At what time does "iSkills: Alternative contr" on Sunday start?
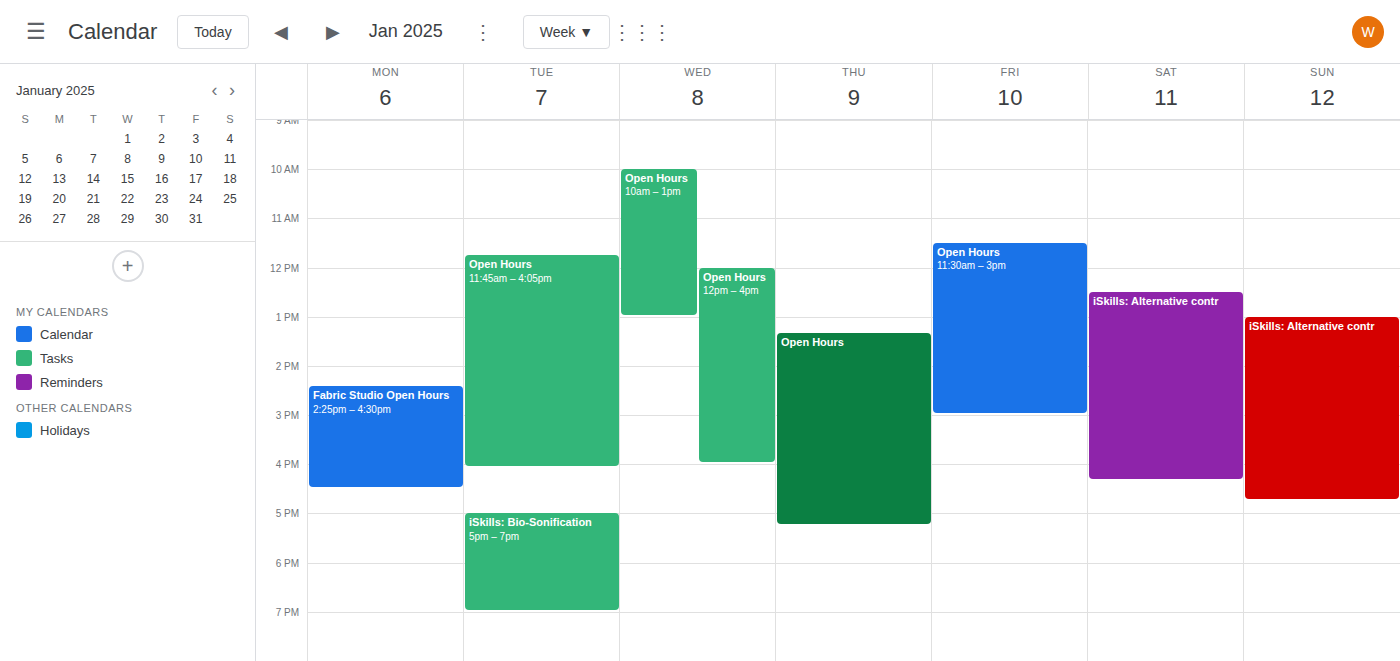
1:00 PM